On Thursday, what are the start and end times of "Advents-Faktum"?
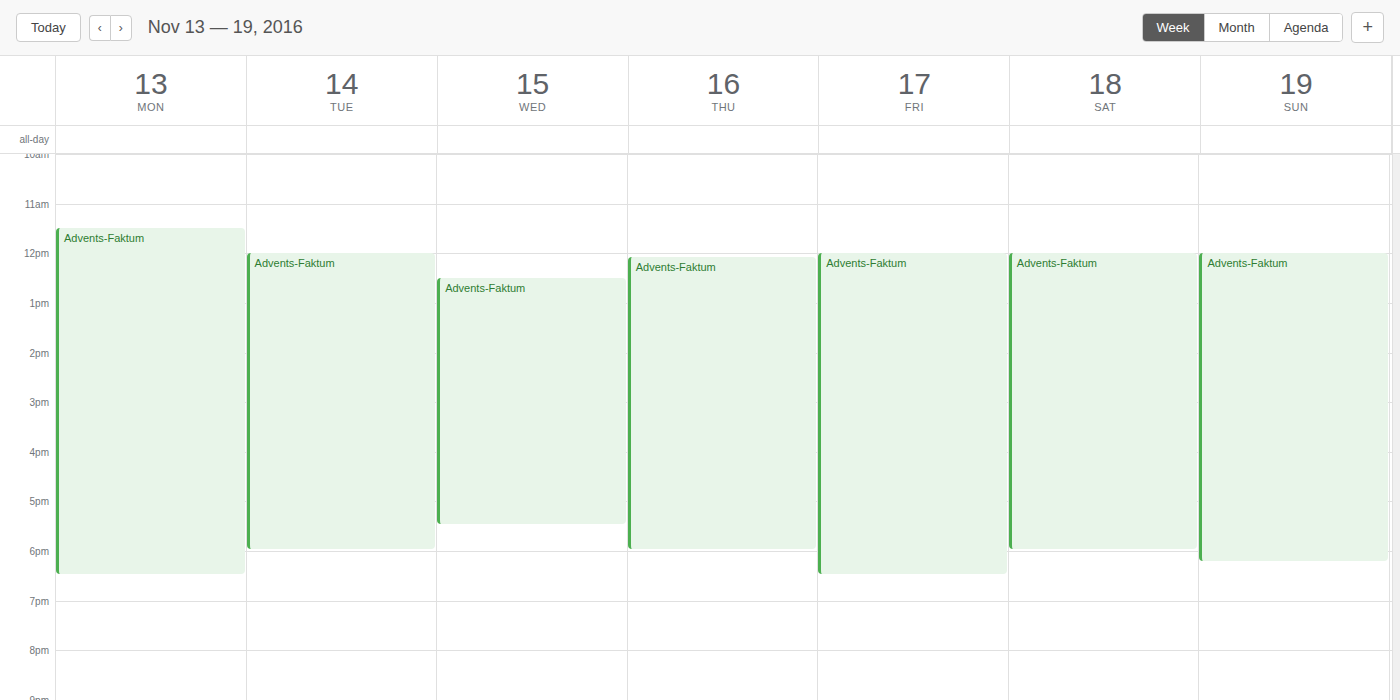
12:05 PM to 6:00 PM